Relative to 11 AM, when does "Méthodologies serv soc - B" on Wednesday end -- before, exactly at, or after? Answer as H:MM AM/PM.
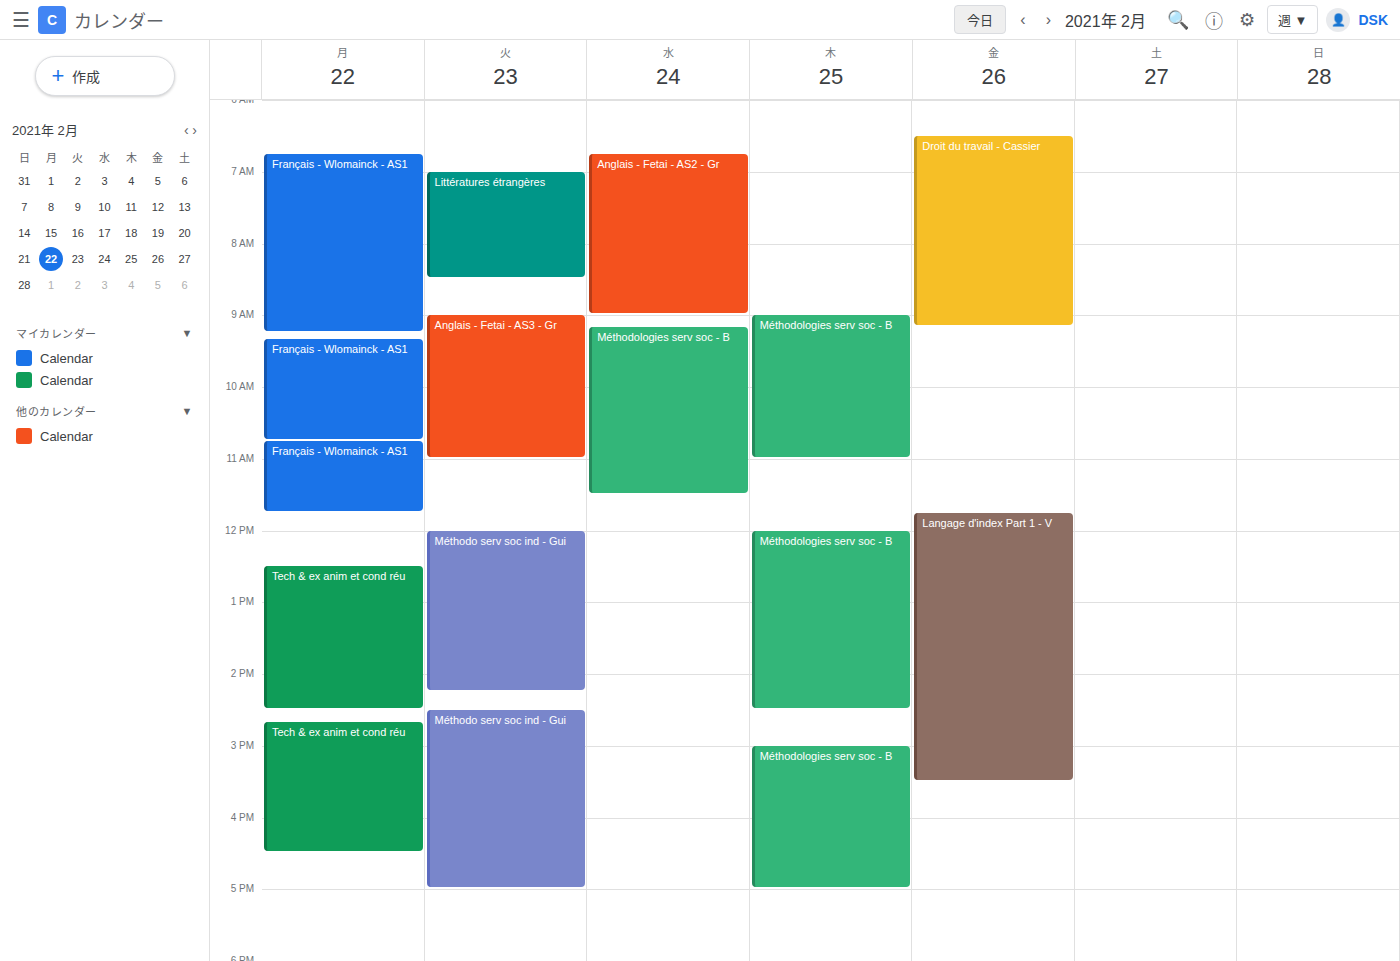
11:30 AM -- after 11 AM, 30 minutes below the 11 AM line.